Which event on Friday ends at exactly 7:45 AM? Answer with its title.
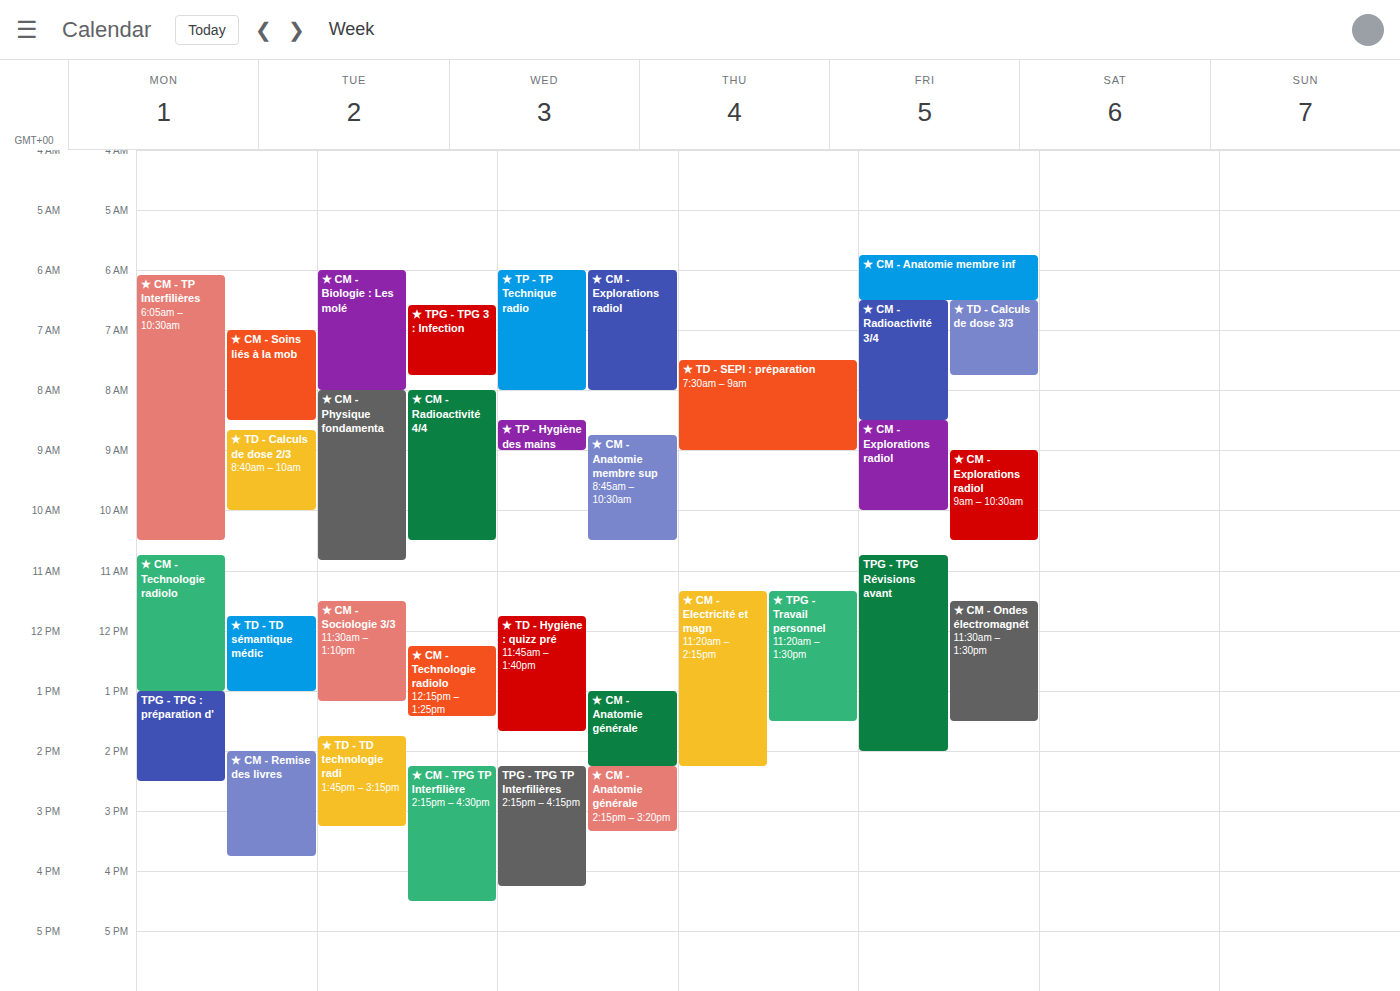
"★ TD - Calculs de dose 3/3"